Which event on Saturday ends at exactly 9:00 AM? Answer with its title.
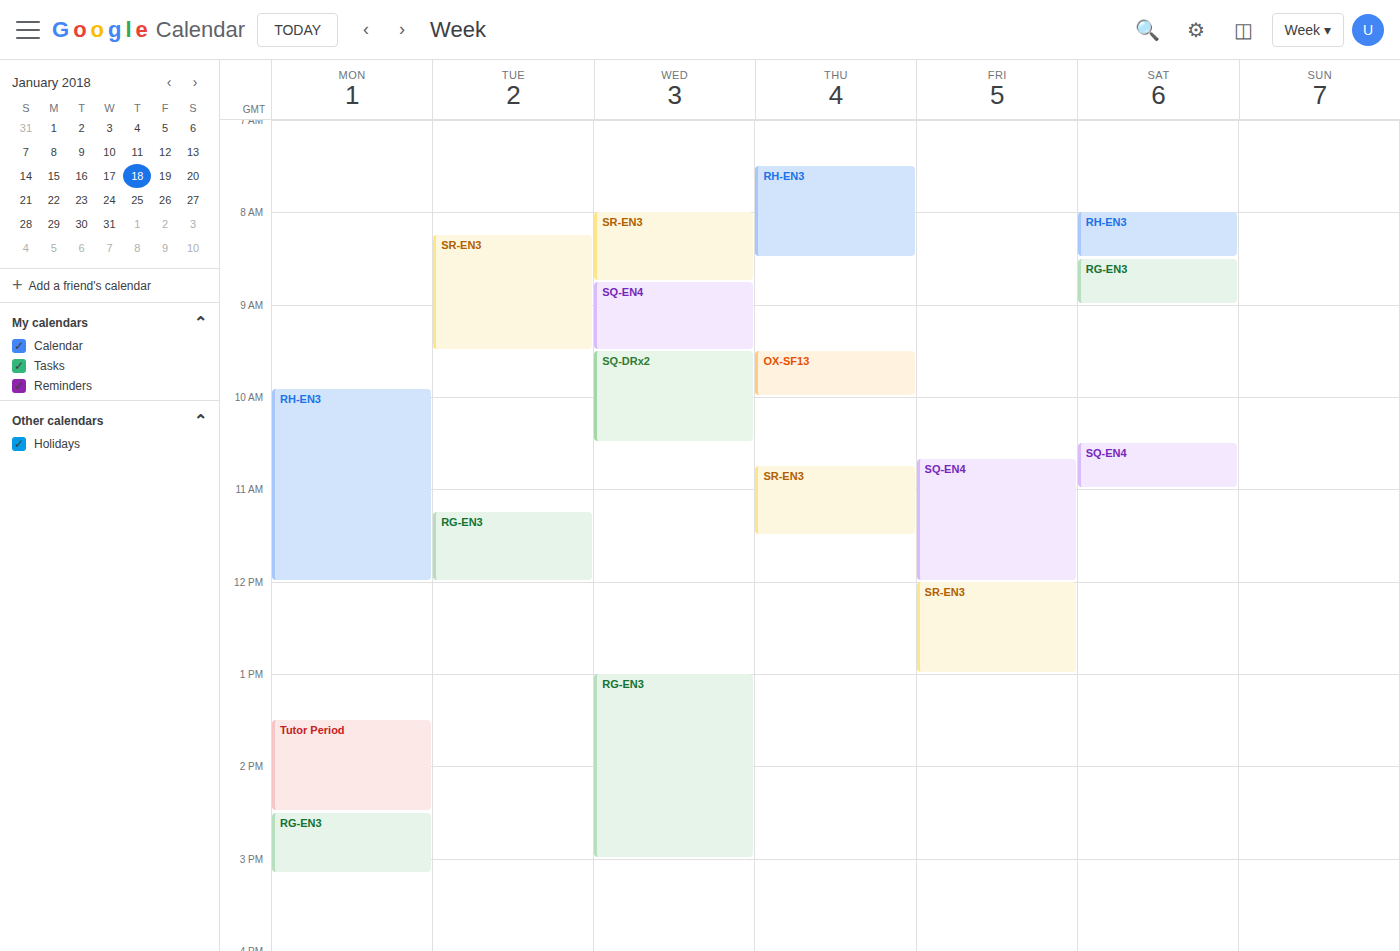
"RG-EN3"